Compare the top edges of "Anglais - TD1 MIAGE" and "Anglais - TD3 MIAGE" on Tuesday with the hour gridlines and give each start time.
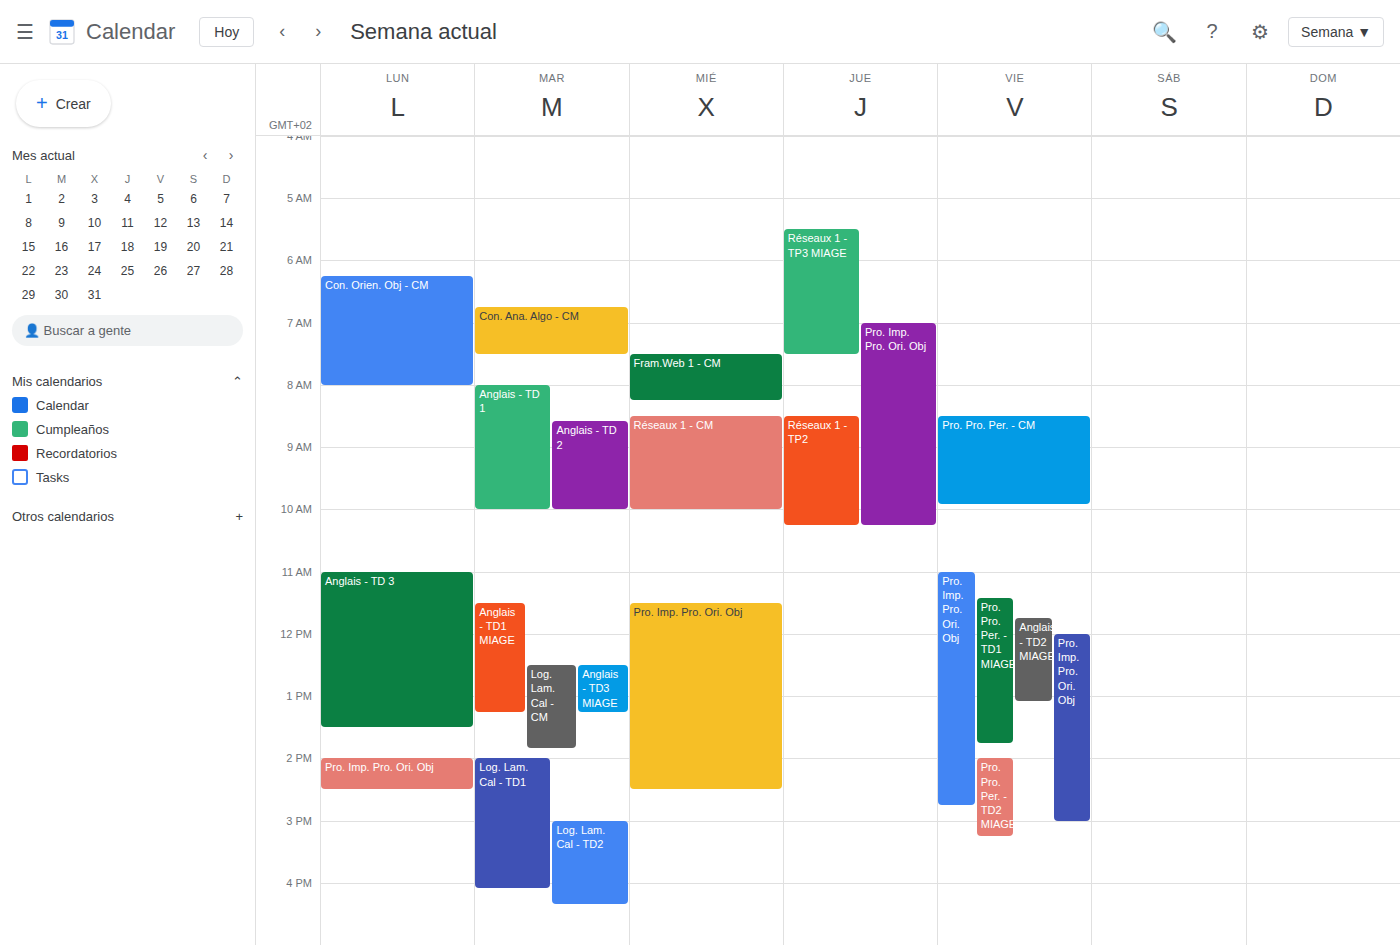
"Anglais - TD1 MIAGE": 11:30, halfway between the 11:00 and 12:00 lines. "Anglais - TD3 MIAGE": 12:30, halfway between the 12:00 and 13:00 lines.